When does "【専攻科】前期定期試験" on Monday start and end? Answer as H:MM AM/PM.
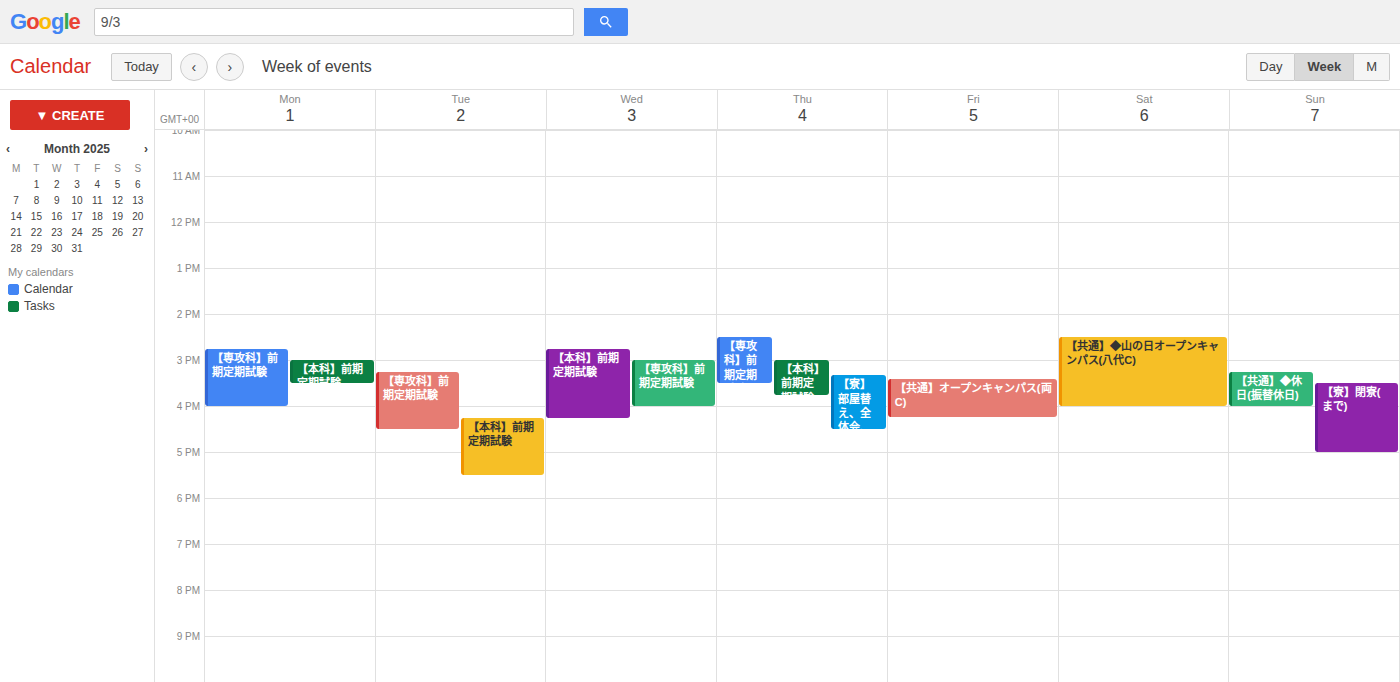
2:45 PM to 4:00 PM